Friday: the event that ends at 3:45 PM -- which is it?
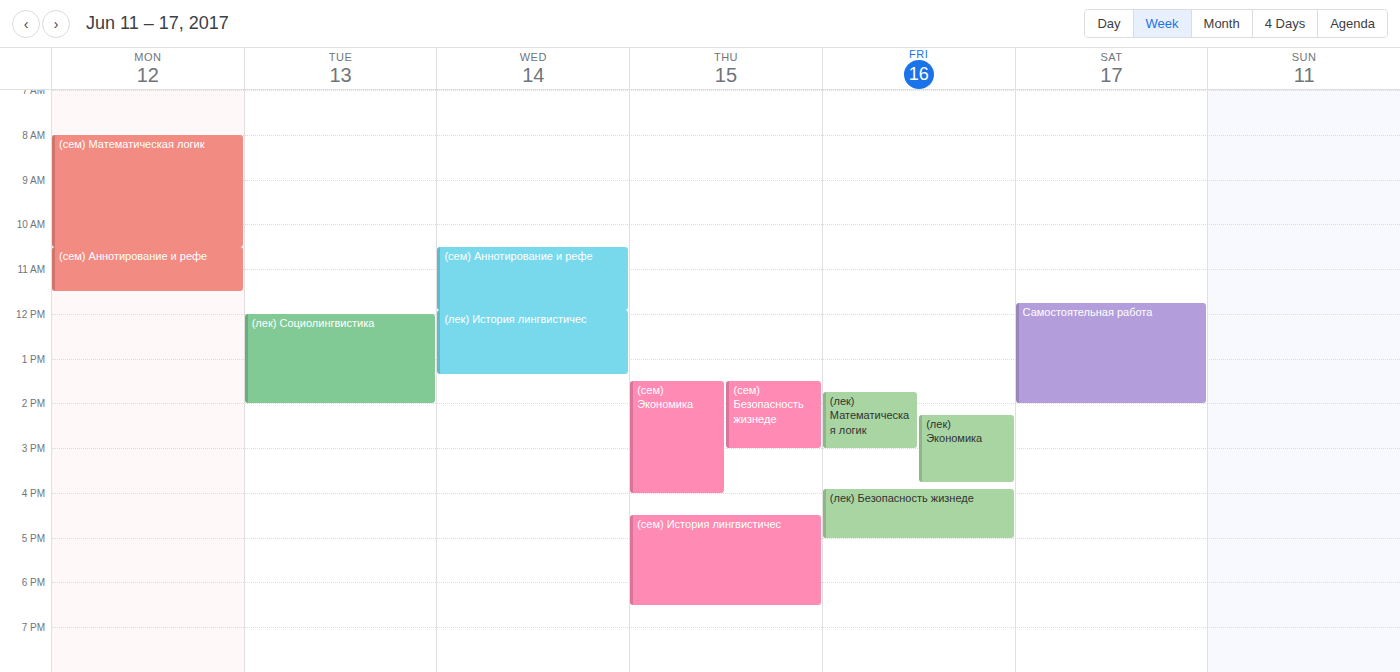
"(лек) Экономика"